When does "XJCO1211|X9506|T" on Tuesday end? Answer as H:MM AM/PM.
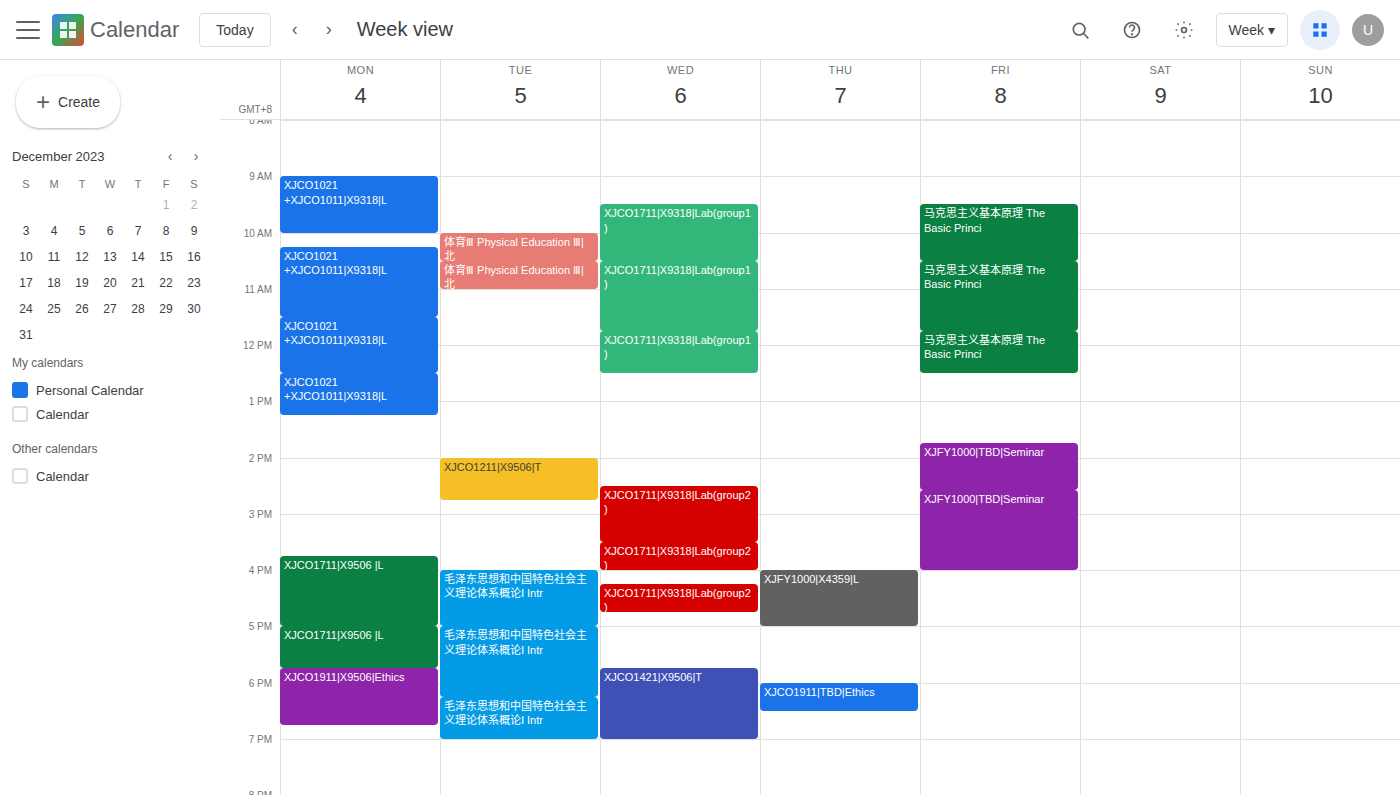
2:45 PM